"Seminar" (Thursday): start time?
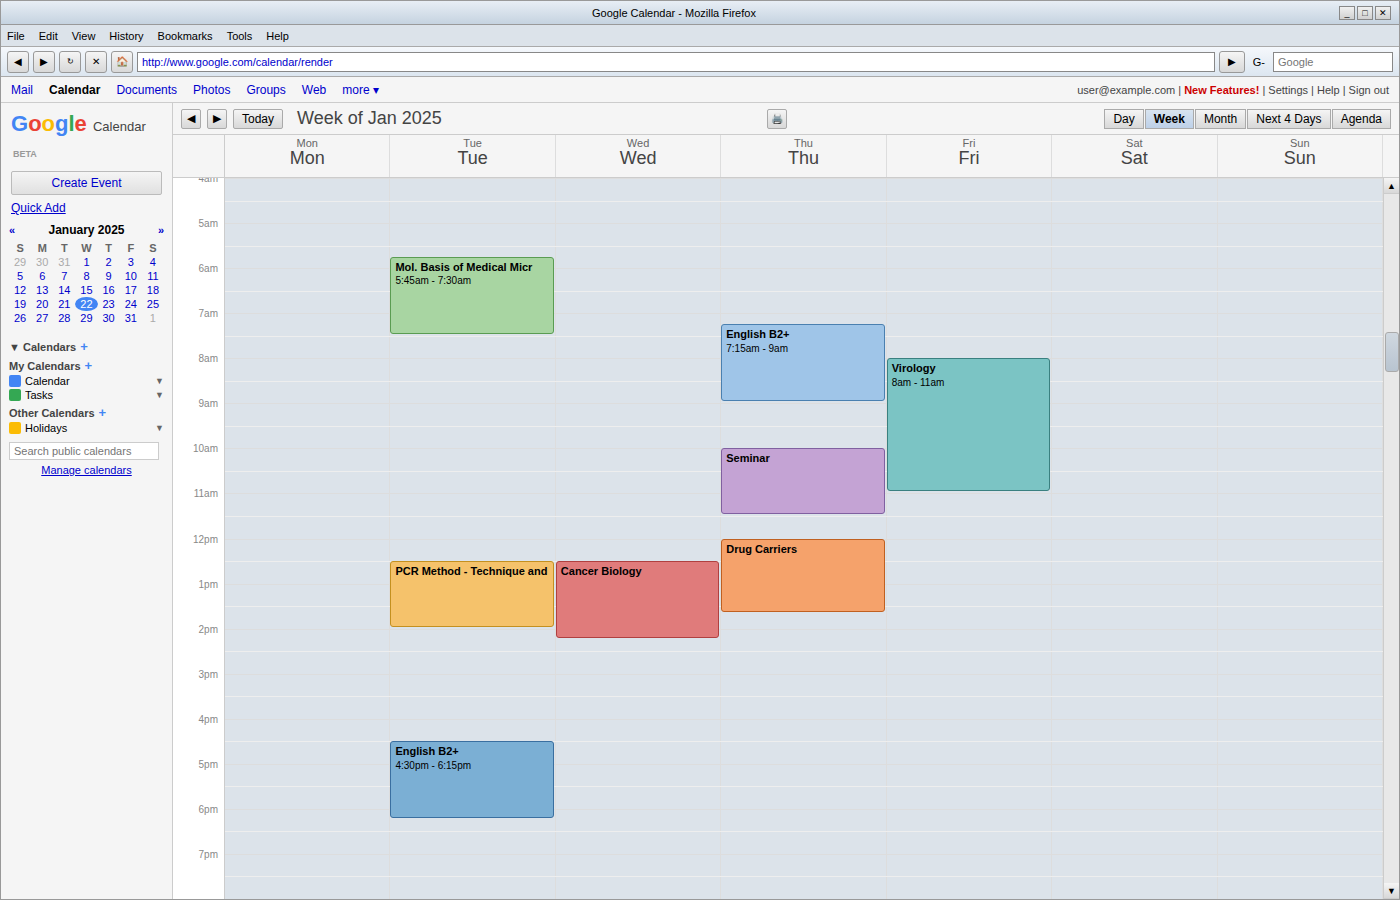
10:00 AM